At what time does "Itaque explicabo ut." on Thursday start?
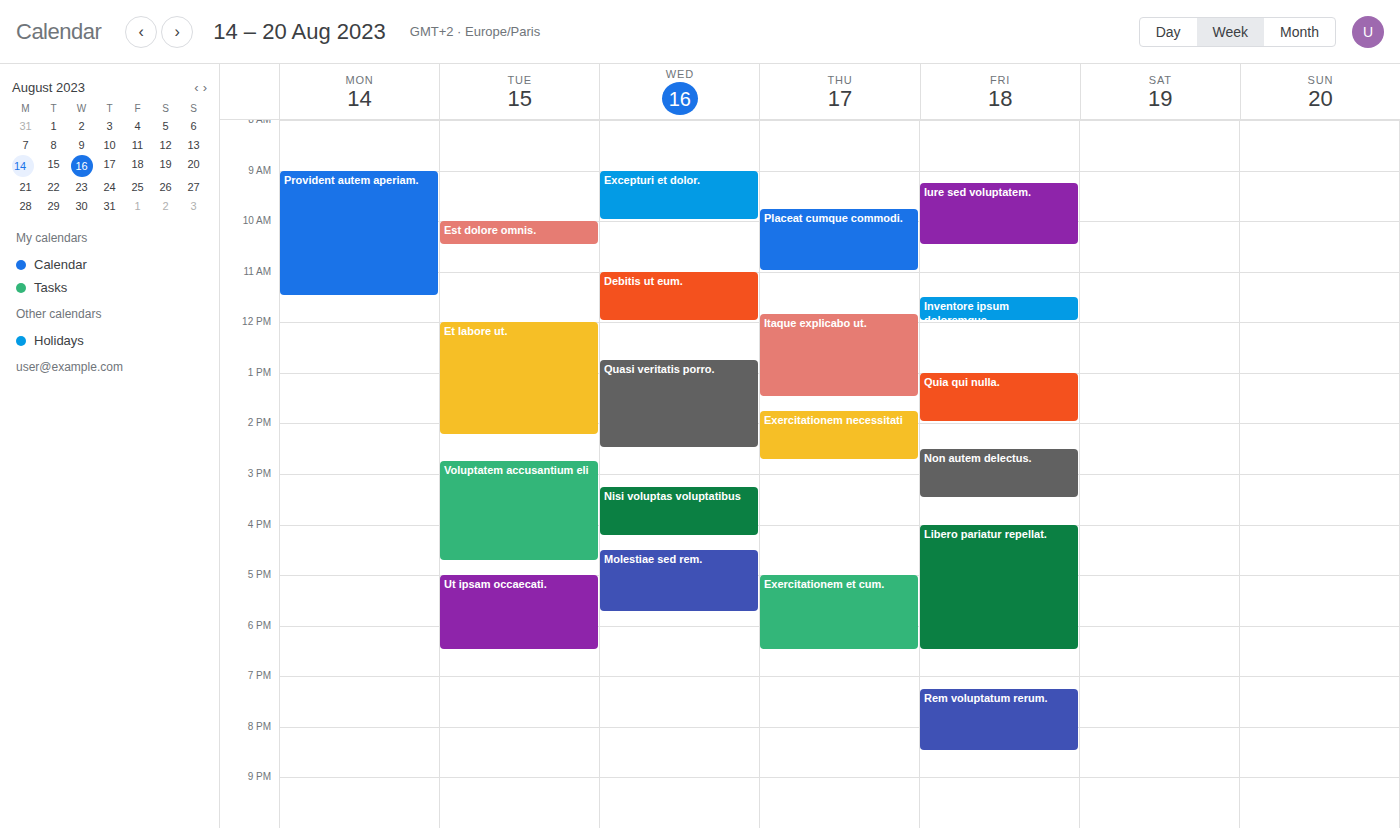
11:50